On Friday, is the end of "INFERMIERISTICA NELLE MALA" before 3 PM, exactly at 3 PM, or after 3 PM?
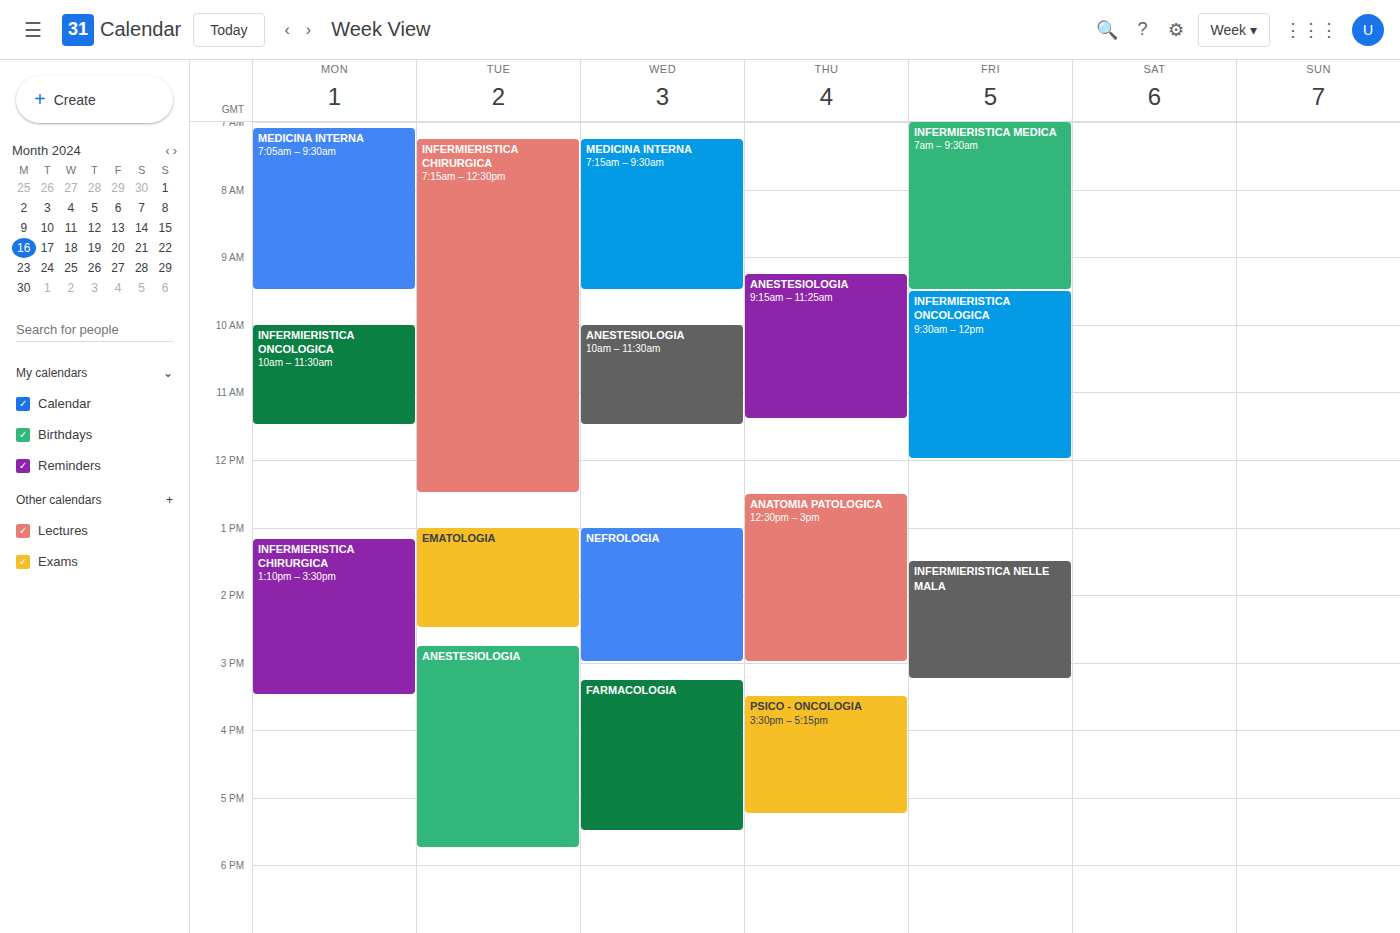
3:15 PM -- after 3 PM, 15 minutes below the 3 PM line.